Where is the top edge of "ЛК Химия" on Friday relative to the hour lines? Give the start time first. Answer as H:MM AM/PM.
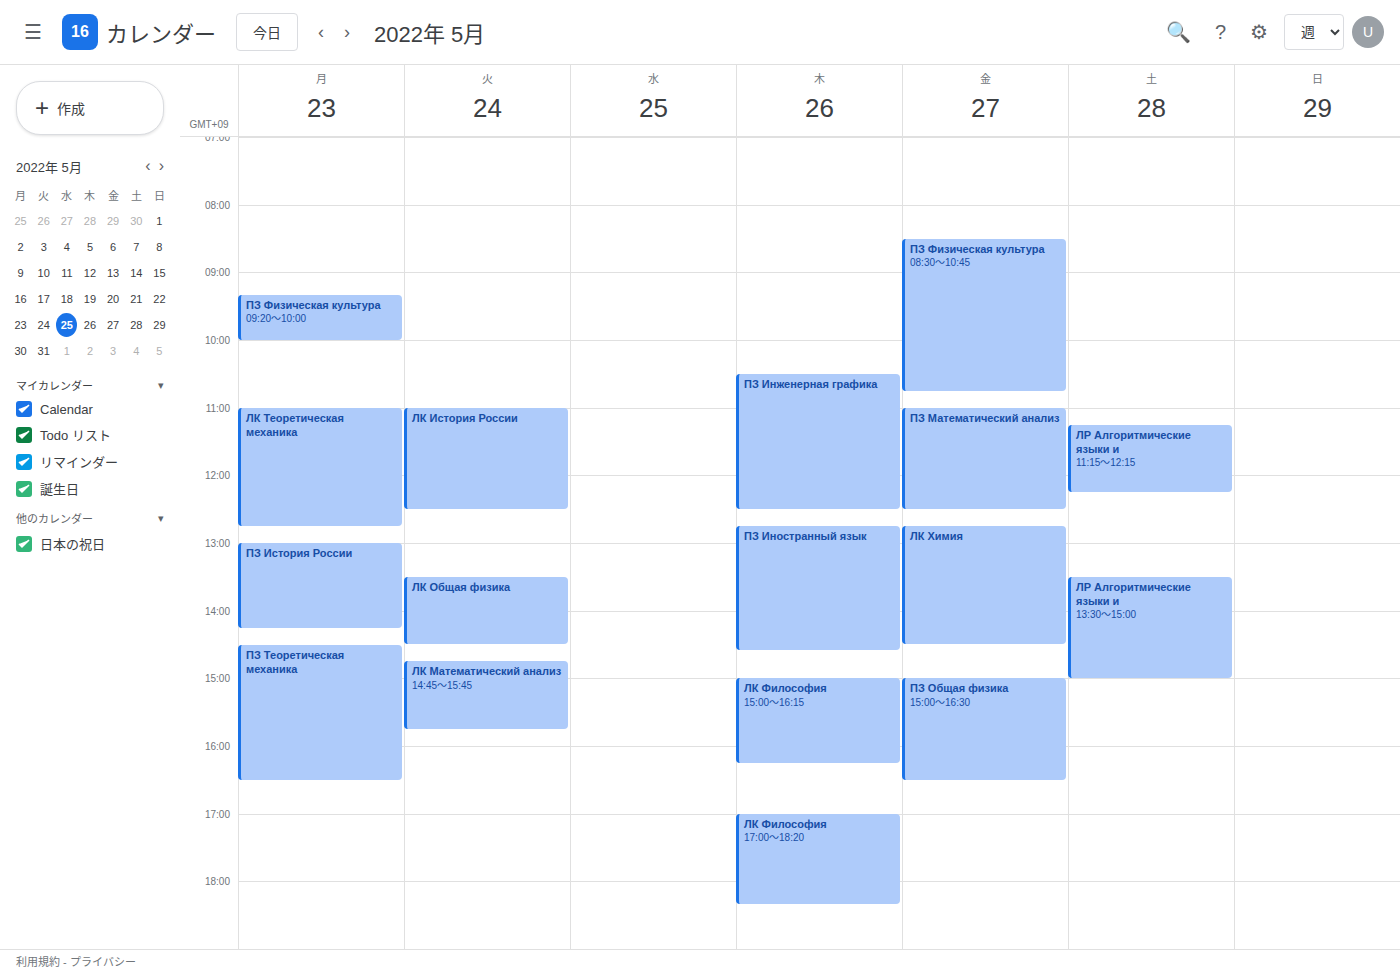
12:45 PM -- neither: three quarters of the way from the 12 PM line to the 1 PM line.